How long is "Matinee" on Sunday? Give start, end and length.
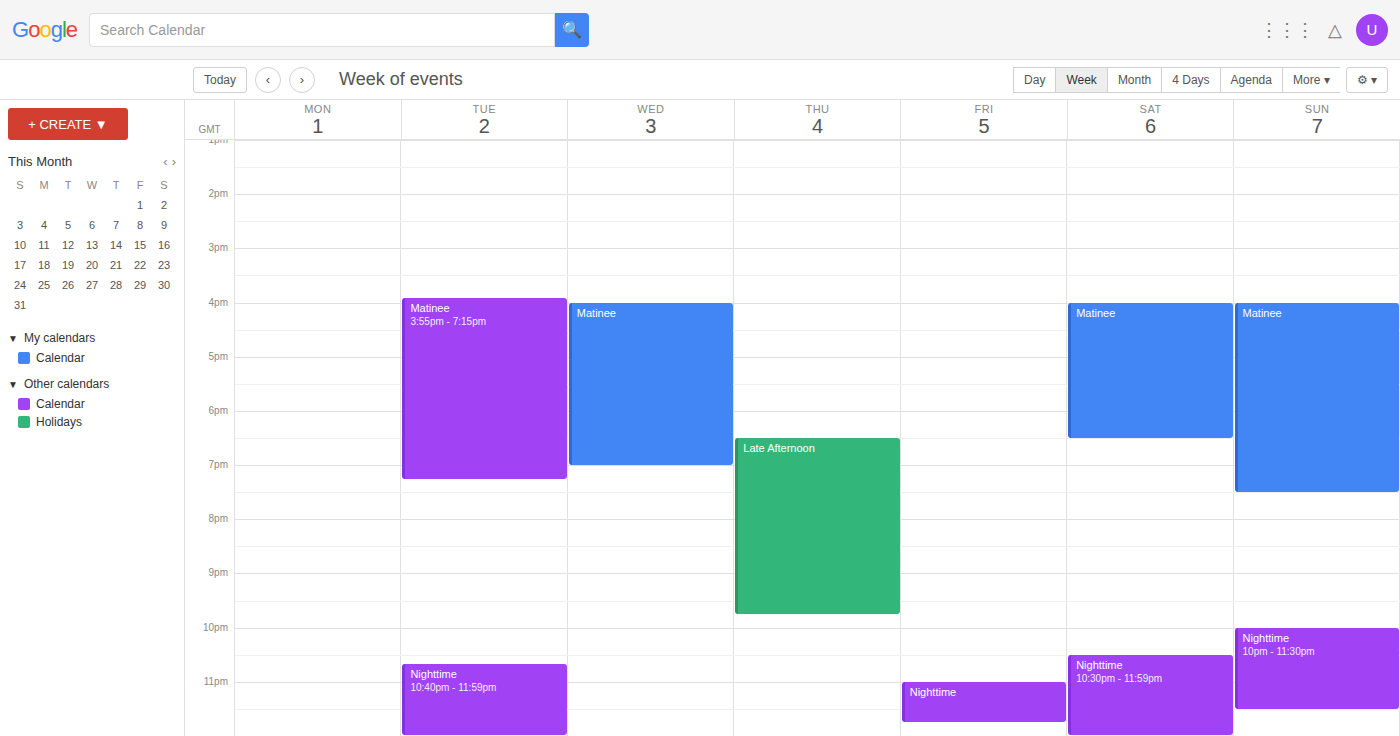
4:00 PM to 7:30 PM, 3 hours 30 minutes